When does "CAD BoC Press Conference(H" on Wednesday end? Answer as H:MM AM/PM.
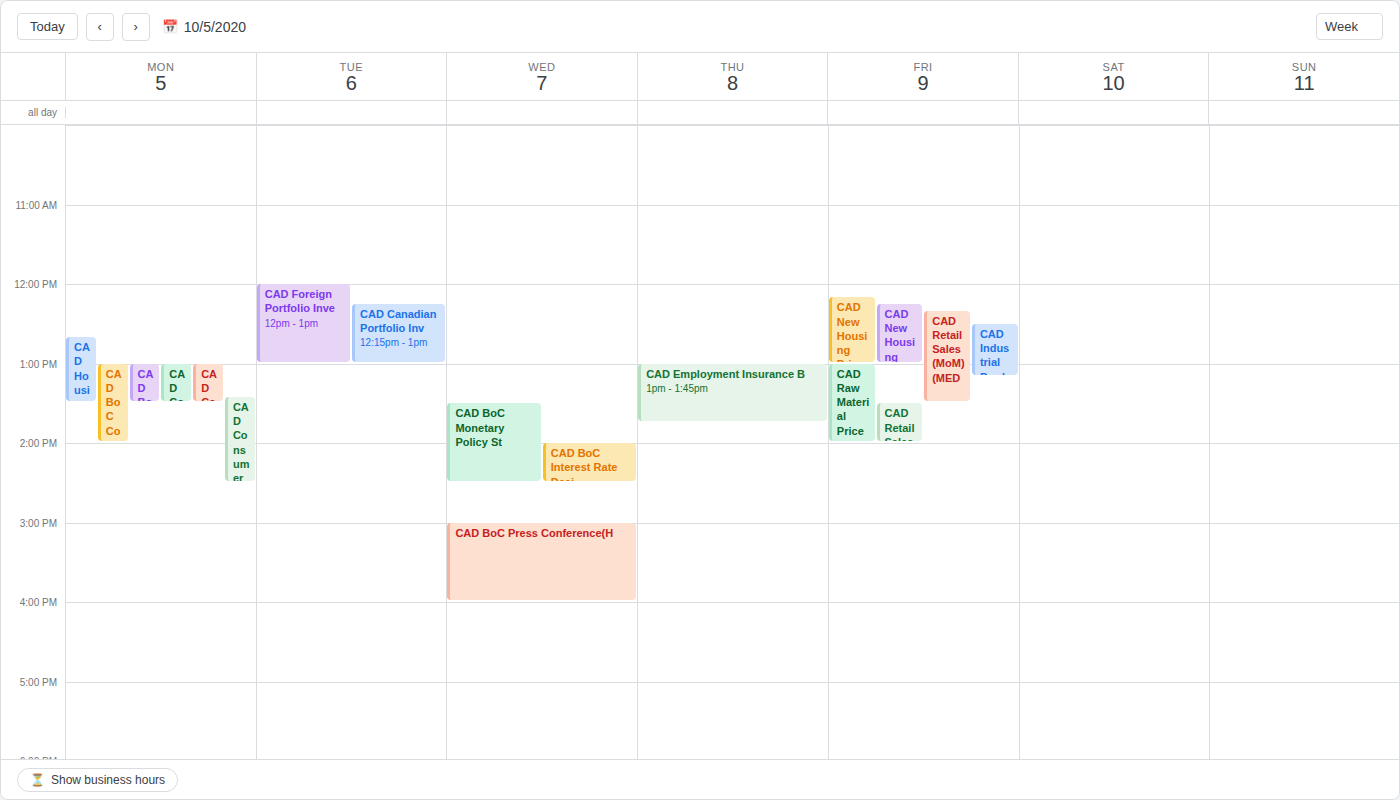
4:00 PM